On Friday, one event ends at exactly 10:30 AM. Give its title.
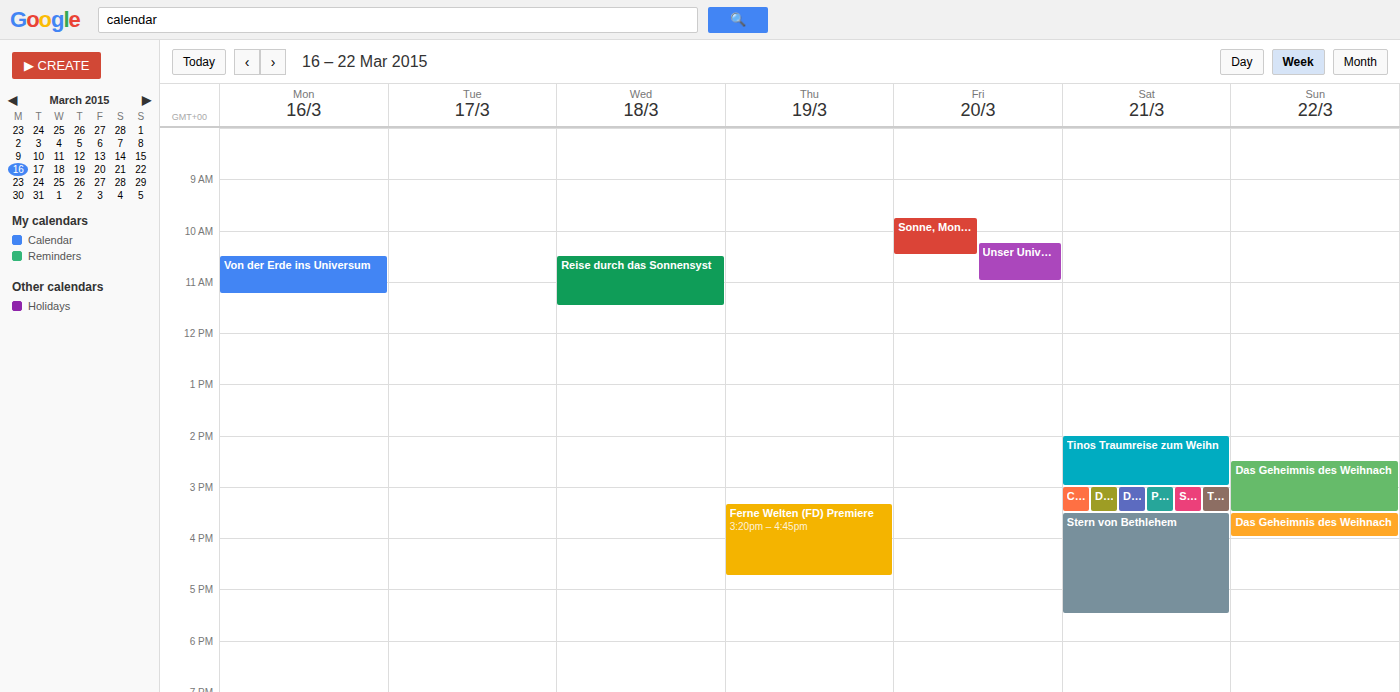
"Sonne, Mond und Sterne"